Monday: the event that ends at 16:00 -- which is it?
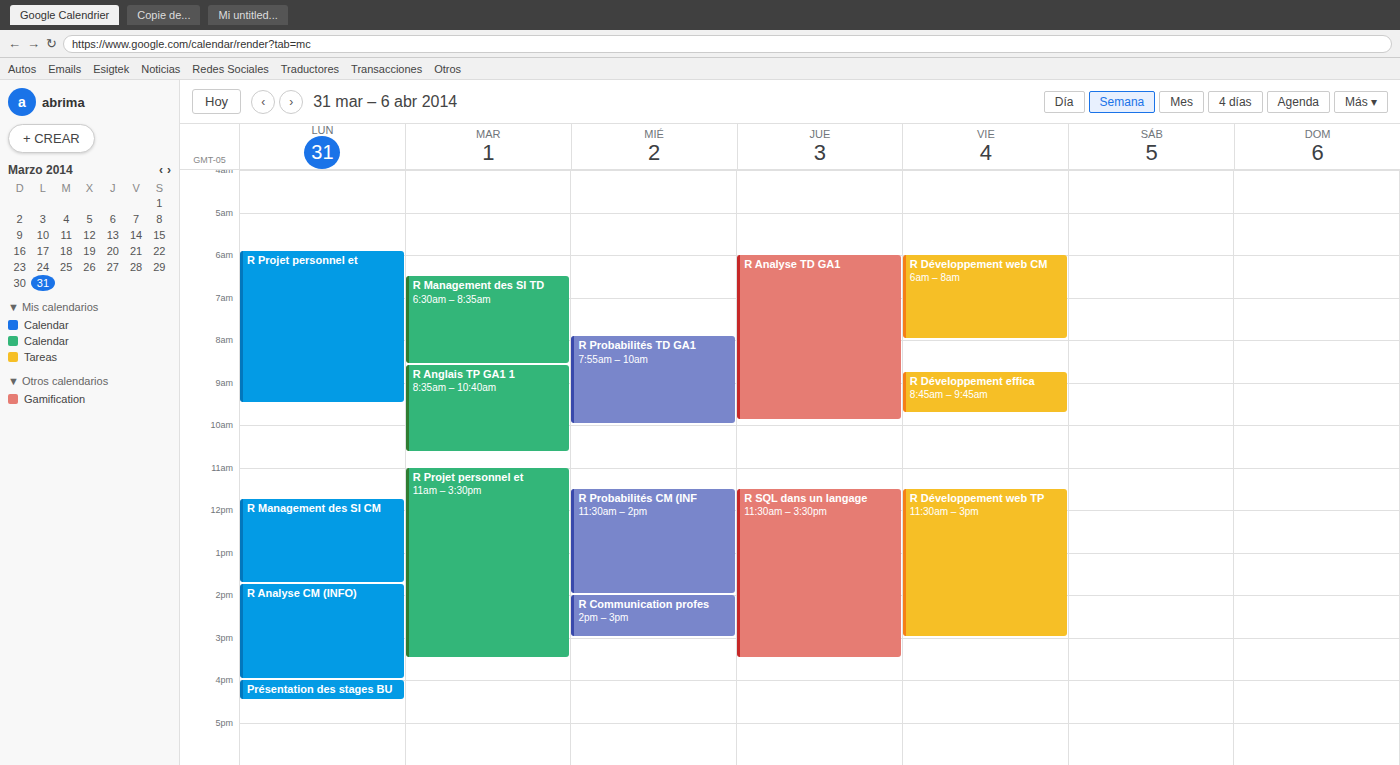
"R Analyse CM (INFO)"